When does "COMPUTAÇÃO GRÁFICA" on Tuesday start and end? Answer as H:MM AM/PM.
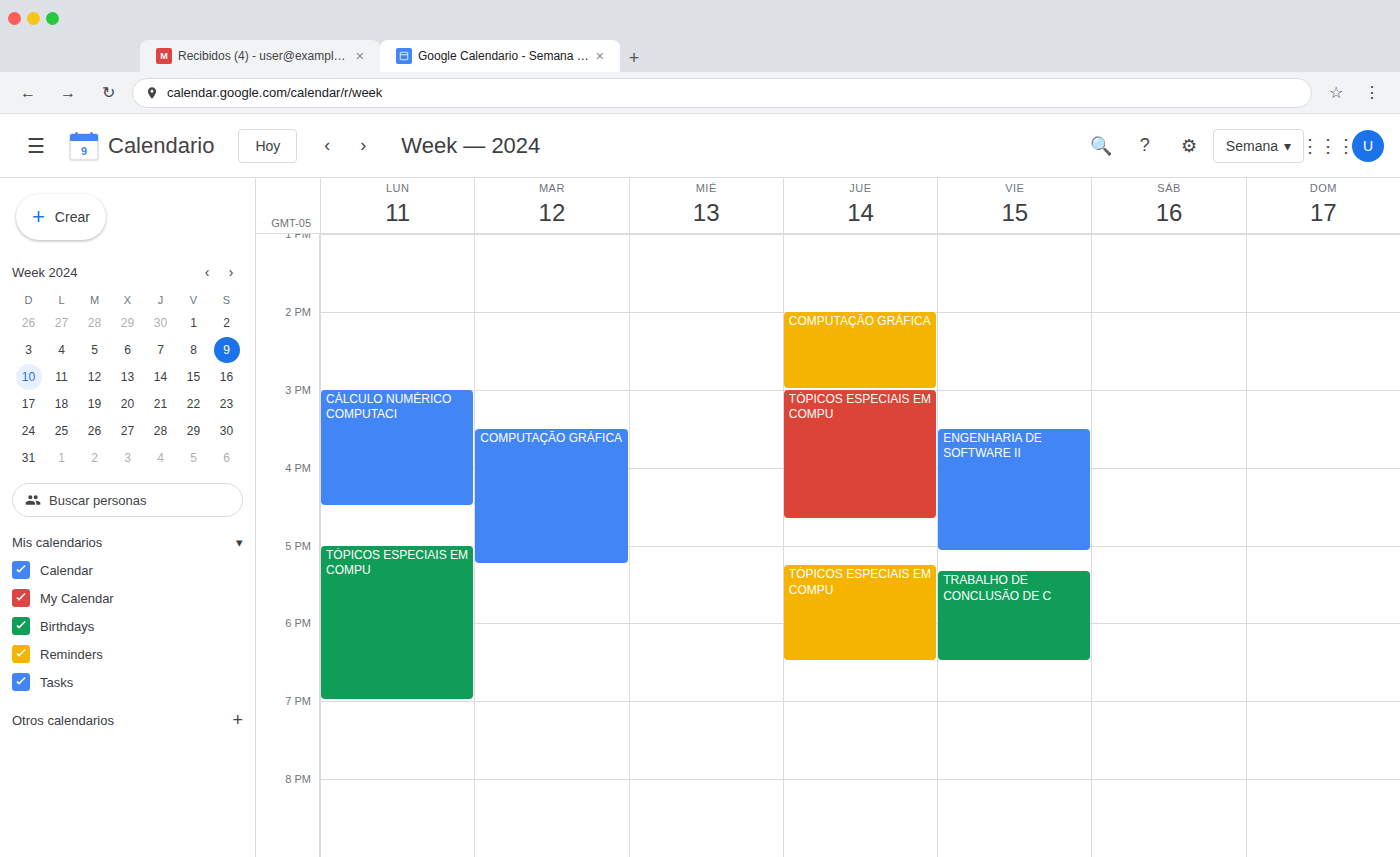
3:30 PM to 5:15 PM